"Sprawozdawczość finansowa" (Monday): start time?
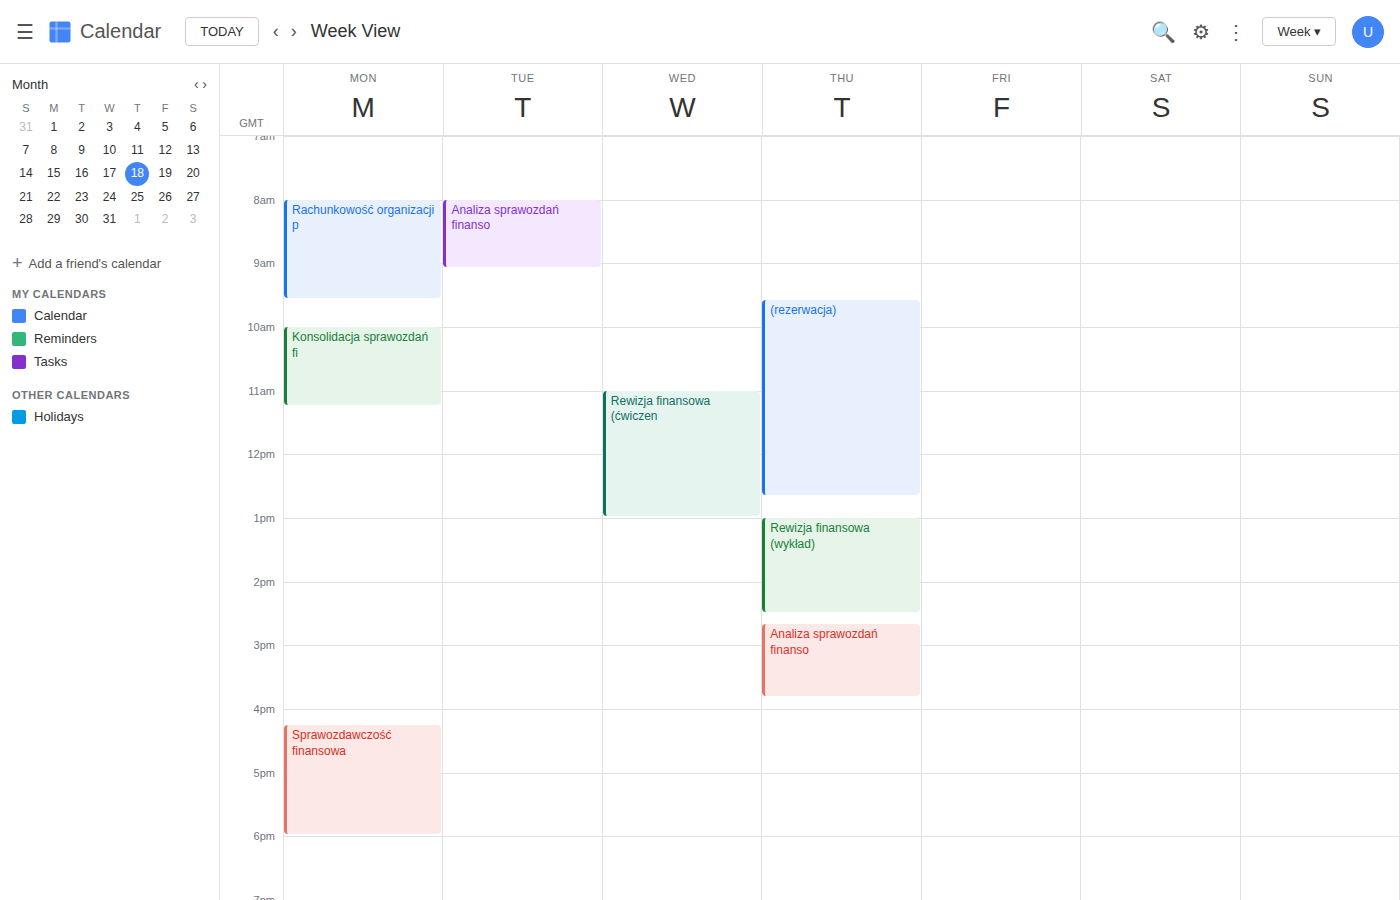
4:15 PM